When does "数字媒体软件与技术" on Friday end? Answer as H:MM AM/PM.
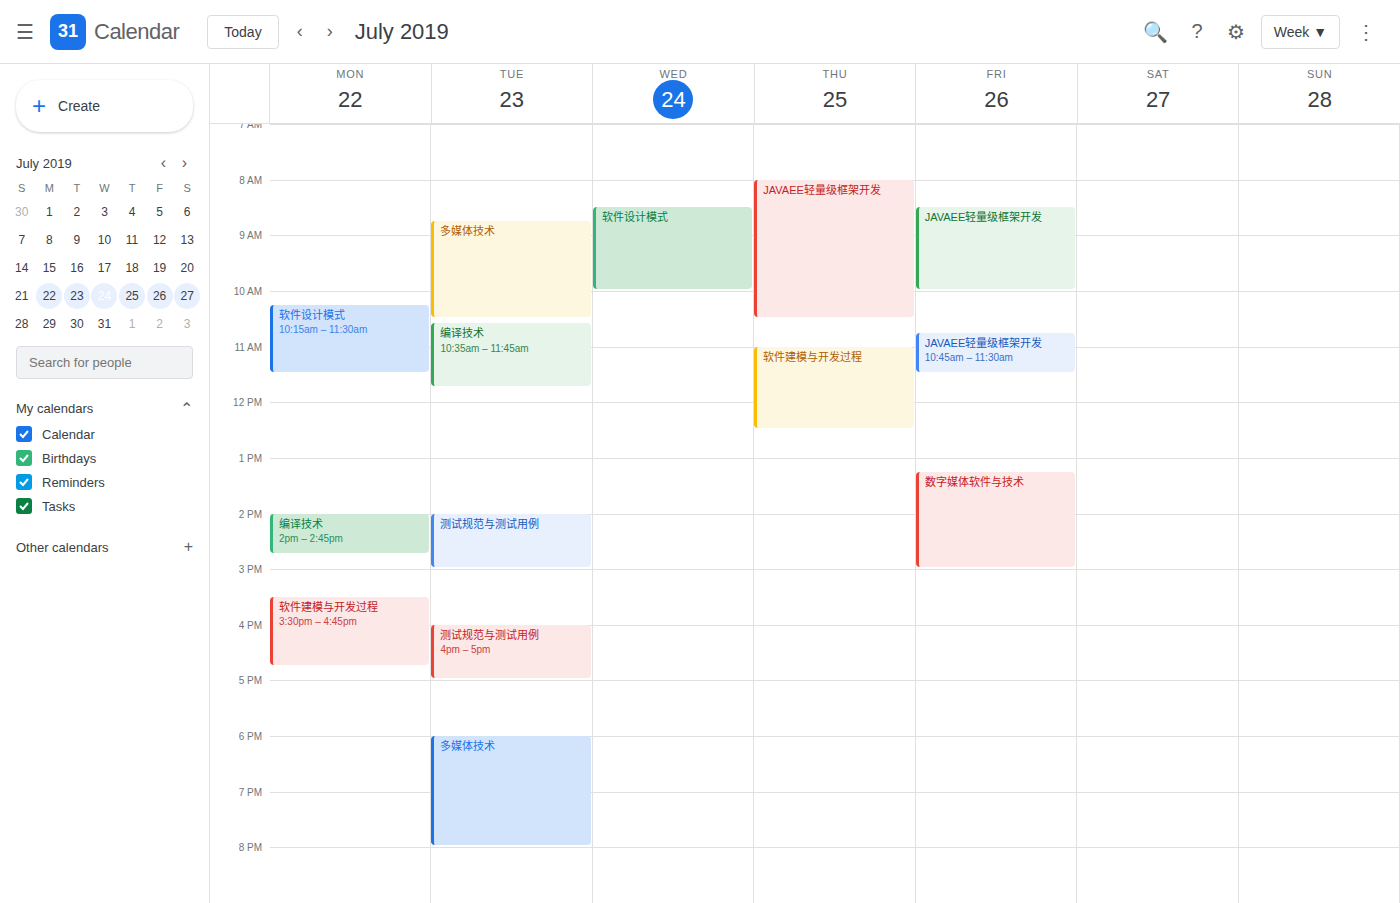
3:00 PM